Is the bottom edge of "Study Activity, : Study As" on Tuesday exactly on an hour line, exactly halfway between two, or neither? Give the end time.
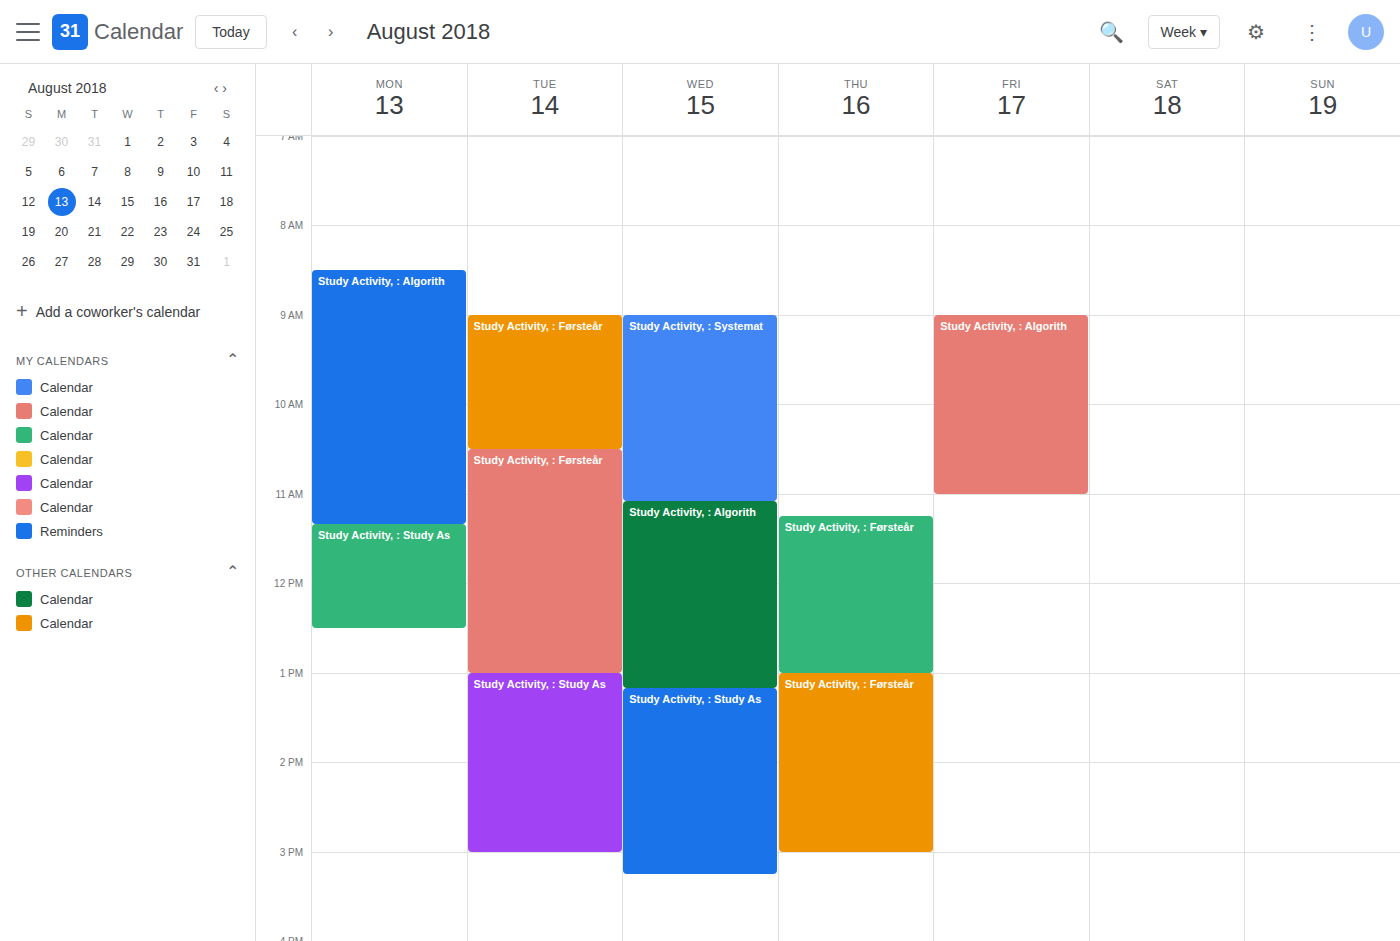
3:00 PM -- exactly on the 3 PM line.